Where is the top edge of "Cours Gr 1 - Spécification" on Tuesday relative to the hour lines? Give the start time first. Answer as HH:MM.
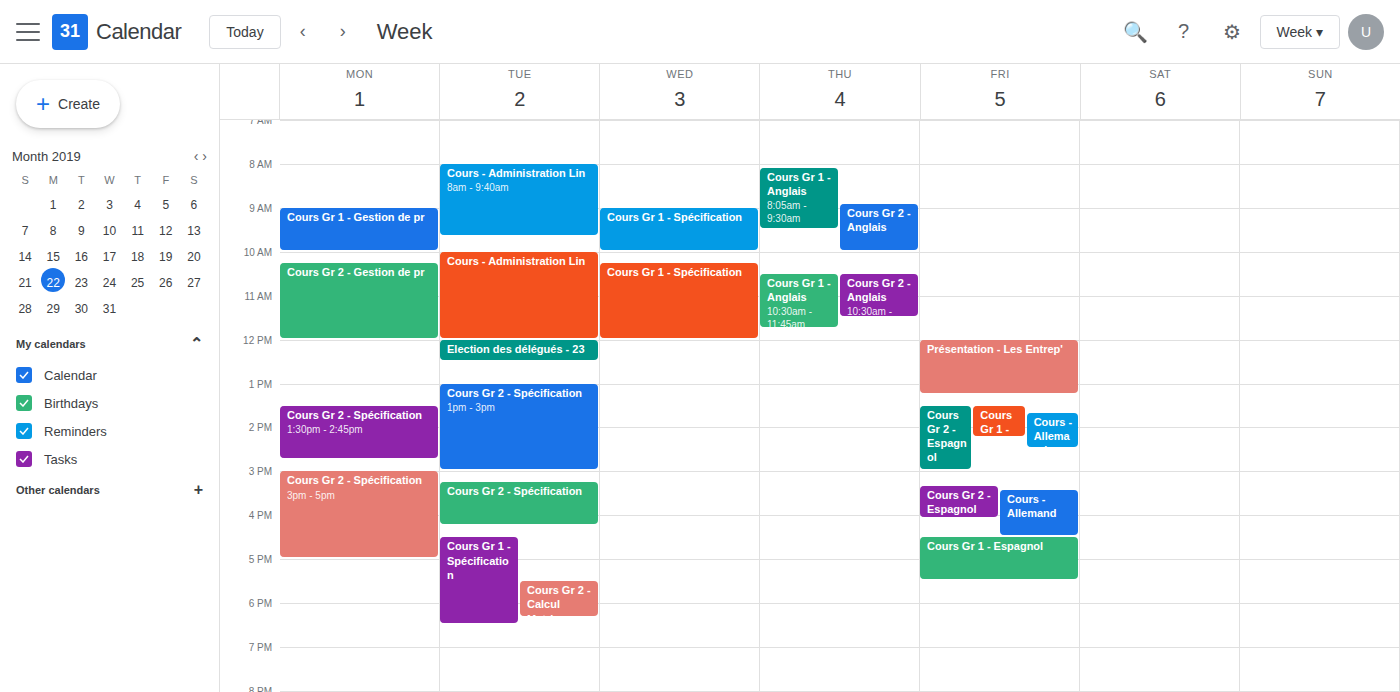
16:30 -- halfway between the 16:00 and 17:00 lines.